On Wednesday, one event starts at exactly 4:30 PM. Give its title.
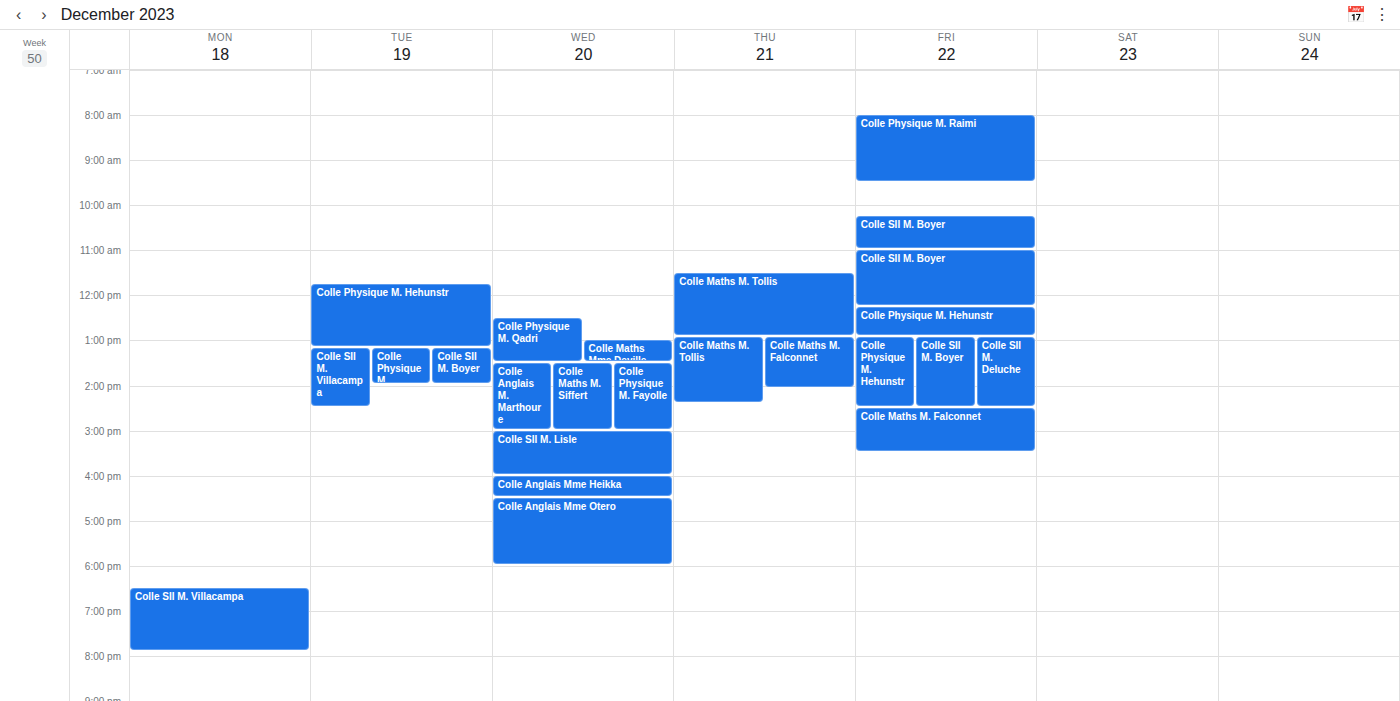
"Colle Anglais Mme Otero"